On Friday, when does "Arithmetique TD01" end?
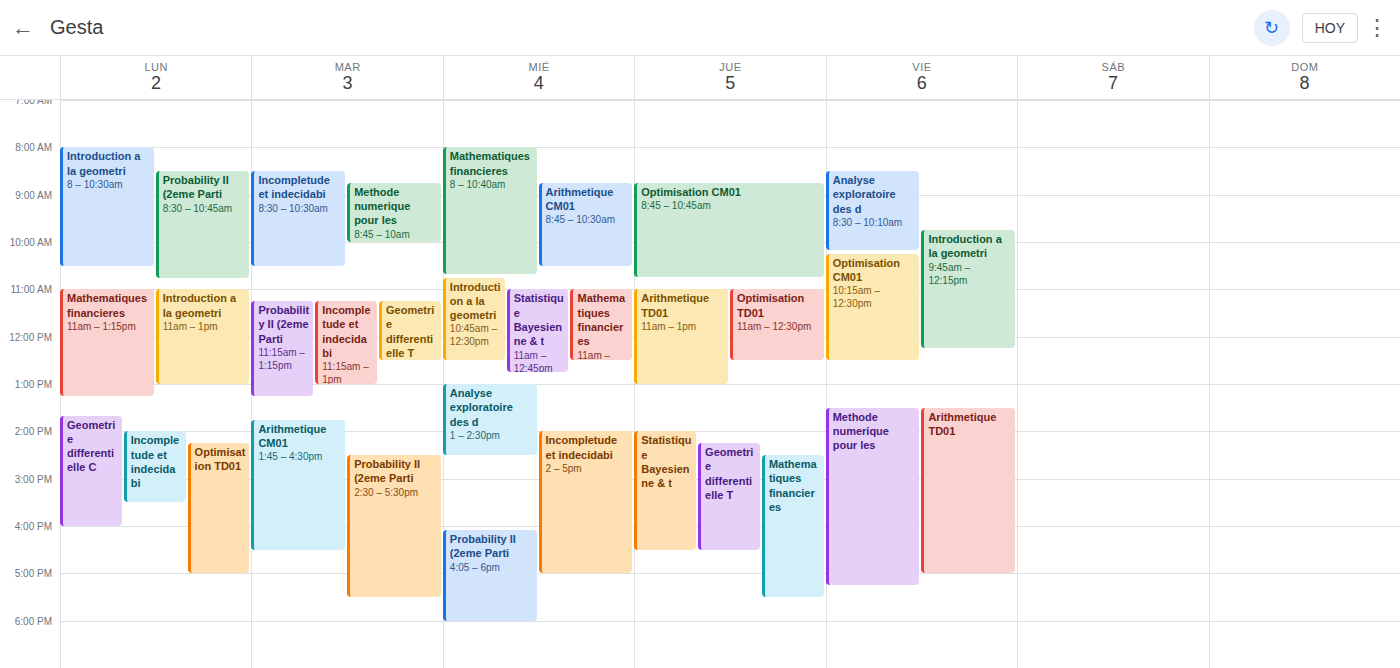
5:00 PM